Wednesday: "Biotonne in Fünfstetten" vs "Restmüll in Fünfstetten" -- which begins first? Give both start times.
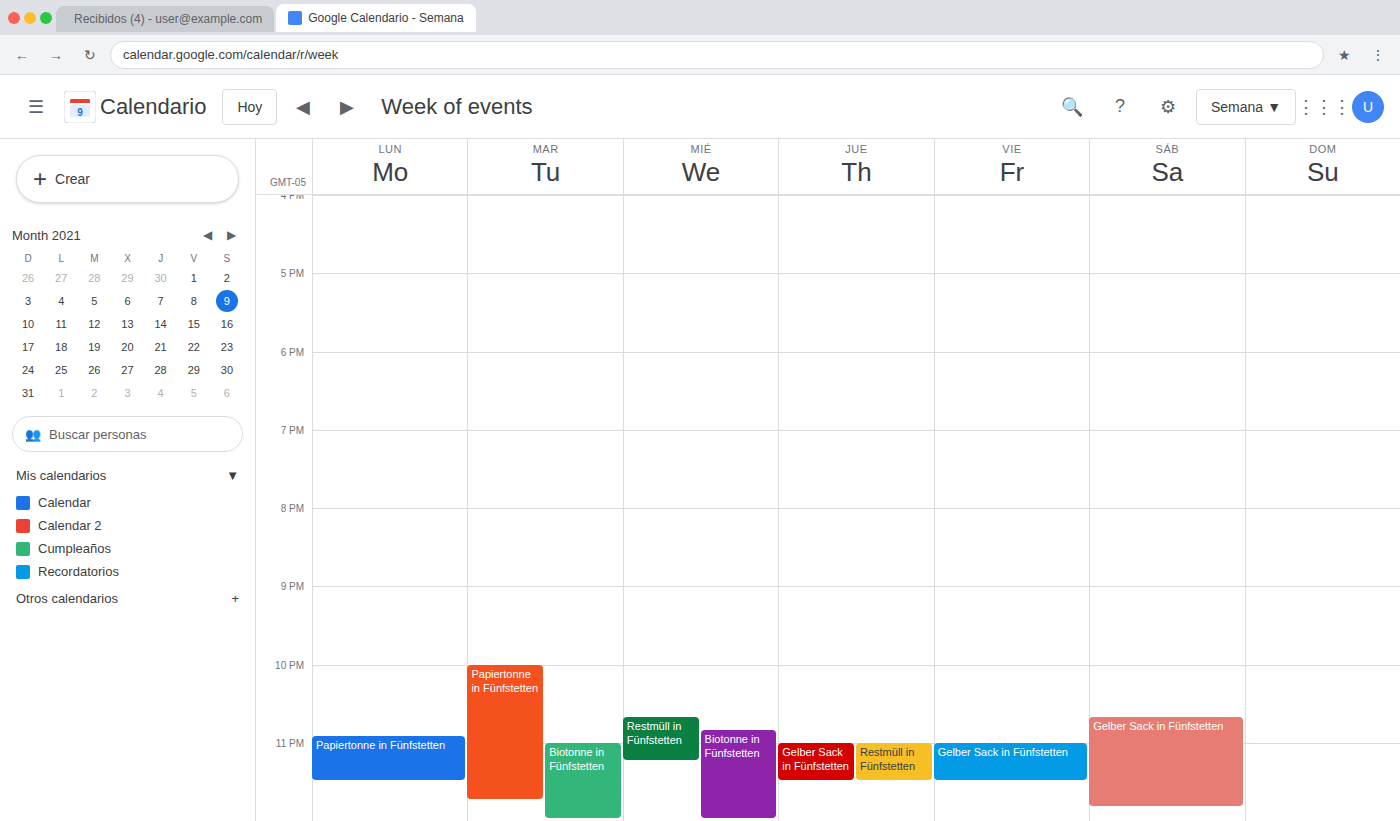
"Restmüll in Fünfstetten" 10:40 PM; "Biotonne in Fünfstetten" 10:50 PM.